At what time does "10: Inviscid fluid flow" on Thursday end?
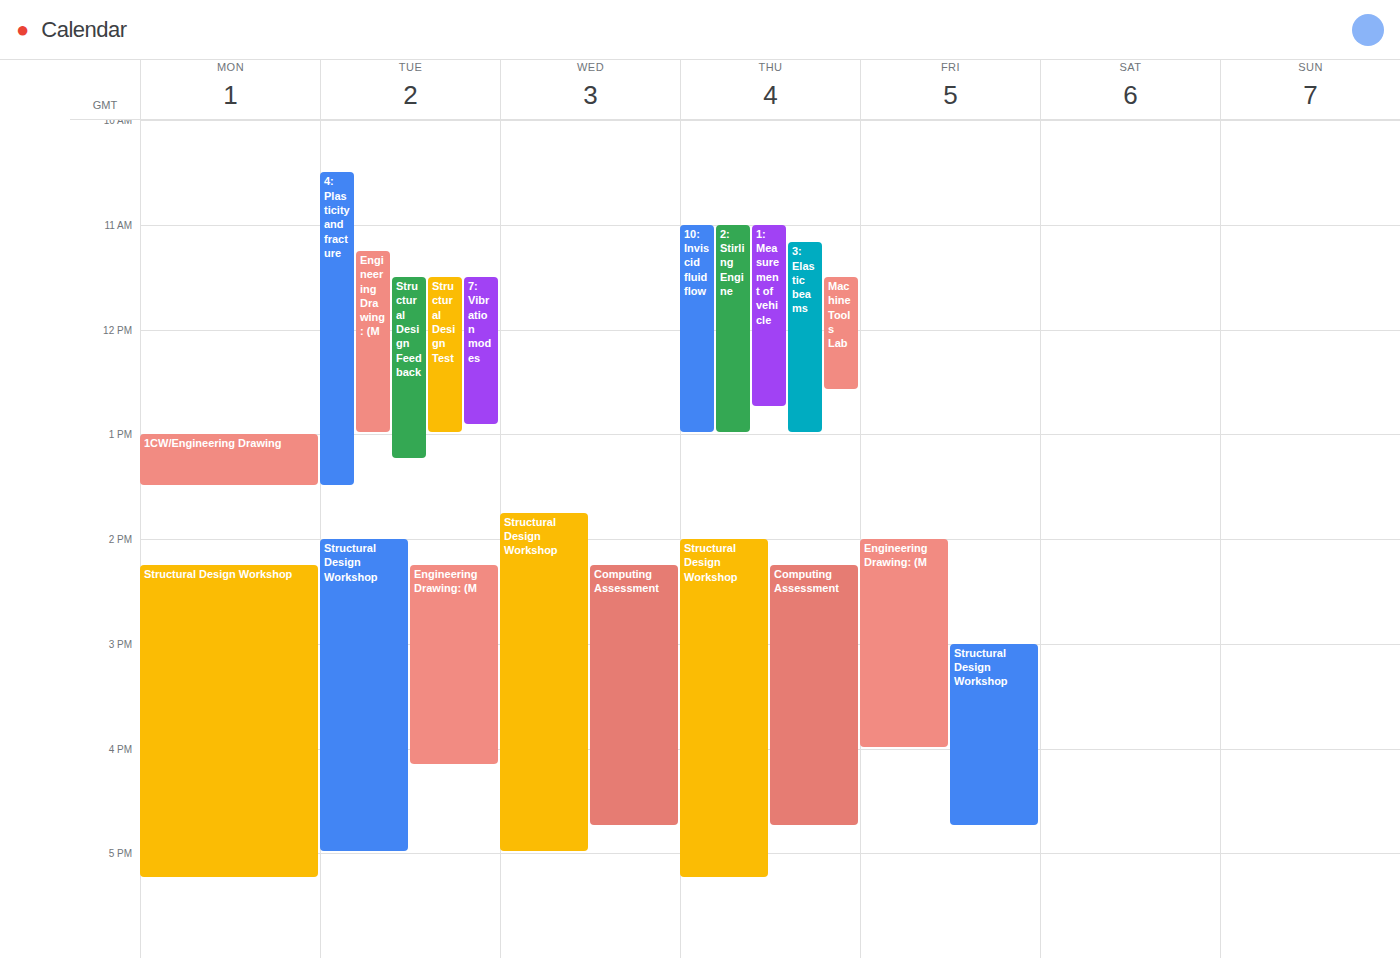
1:00 PM